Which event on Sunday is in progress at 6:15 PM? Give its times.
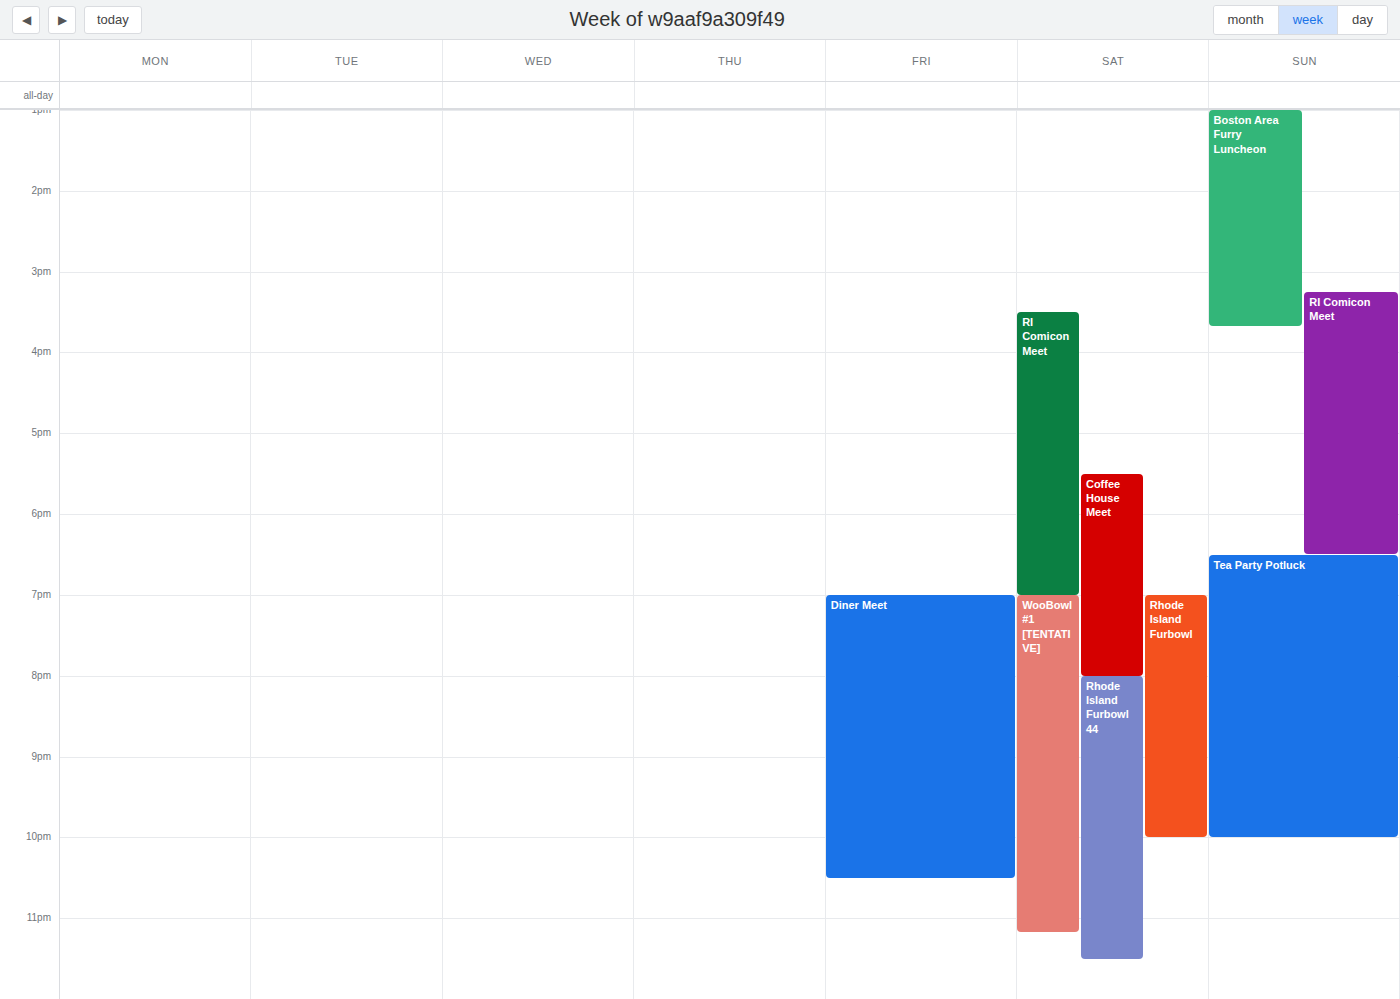
"RI Comicon Meet", 3:15 PM to 6:30 PM